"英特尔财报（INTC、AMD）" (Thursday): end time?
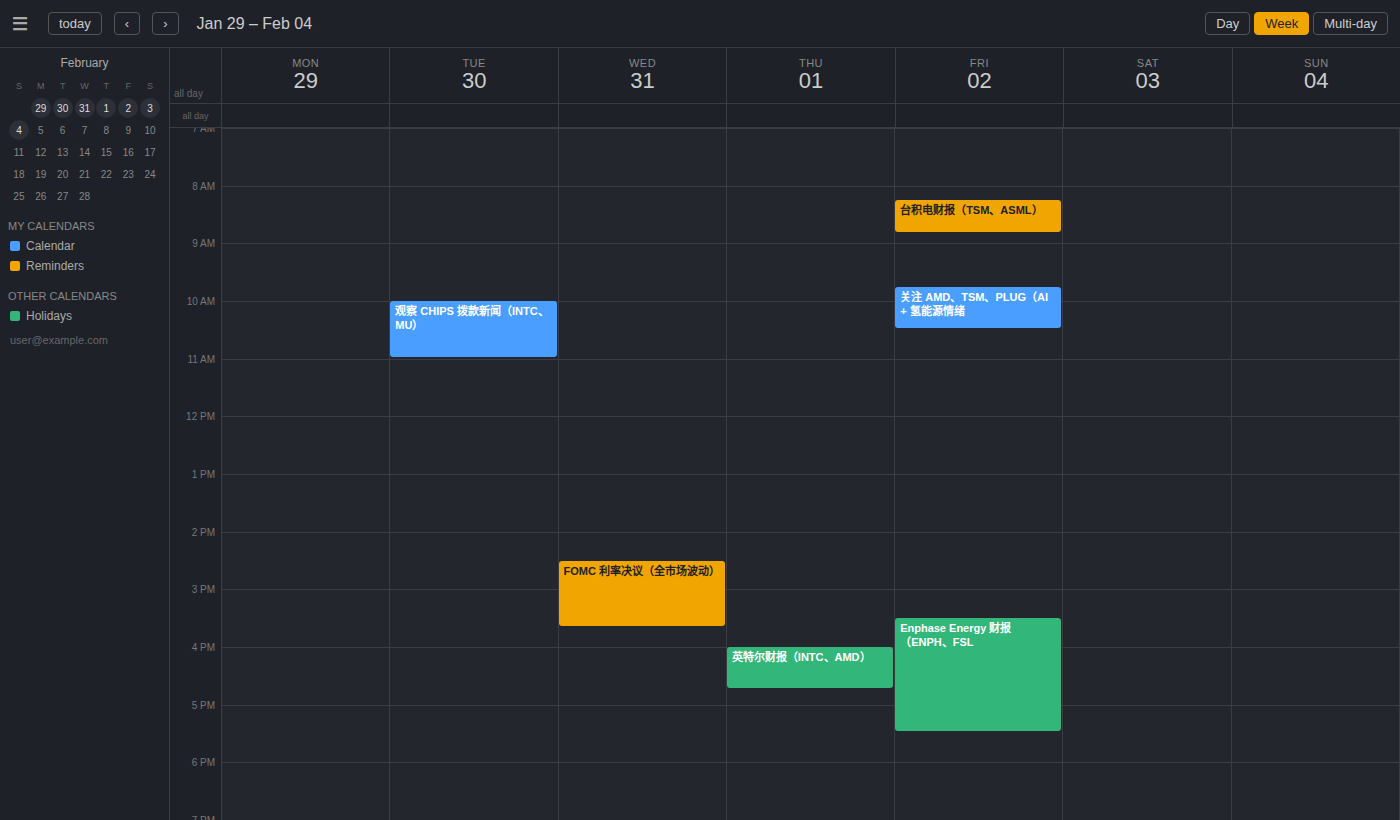
4:45 PM